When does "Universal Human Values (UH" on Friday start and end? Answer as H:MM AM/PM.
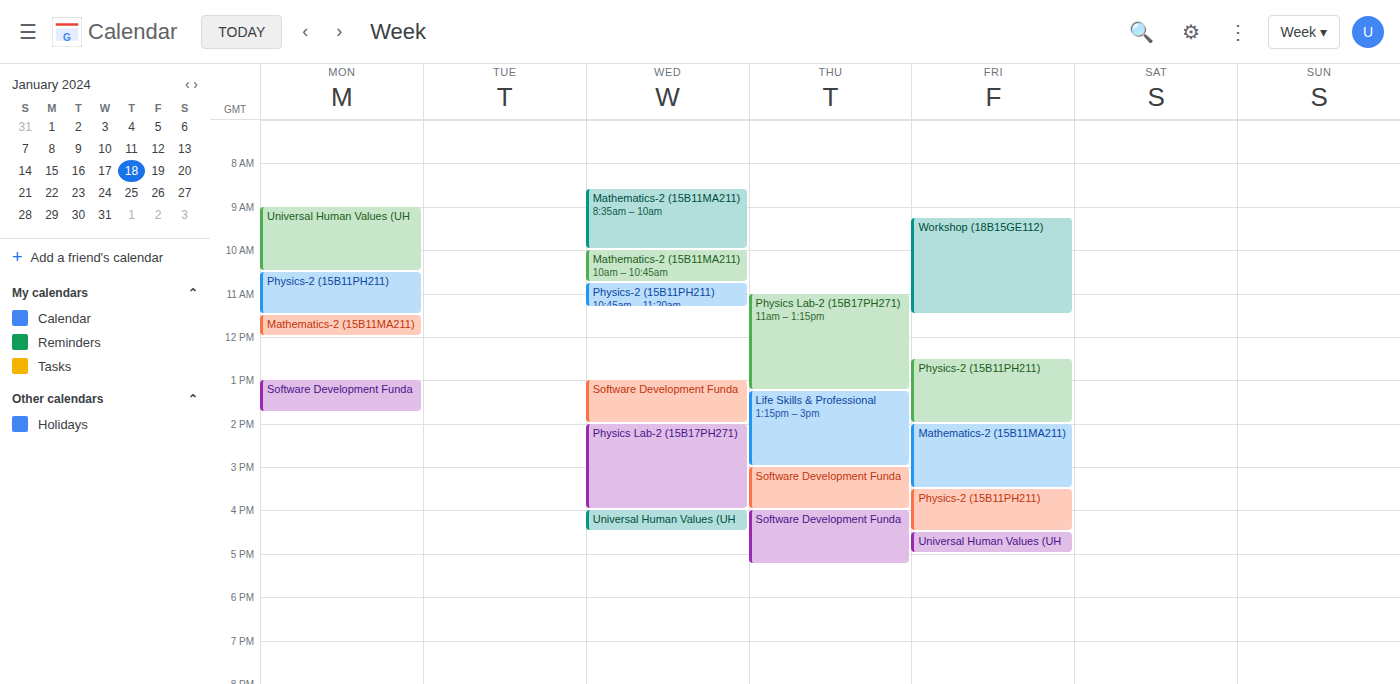
4:30 PM to 5:00 PM